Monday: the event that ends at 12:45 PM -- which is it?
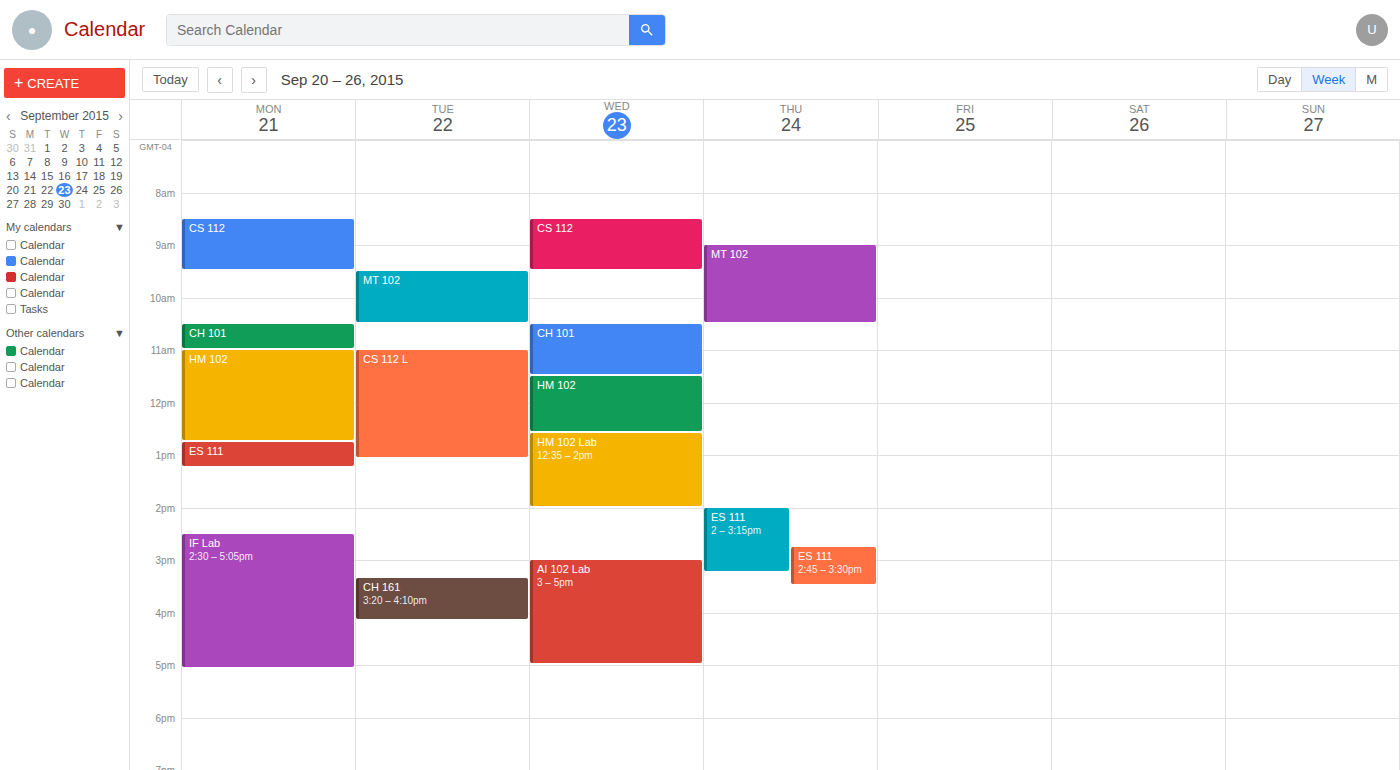
"HM 102"